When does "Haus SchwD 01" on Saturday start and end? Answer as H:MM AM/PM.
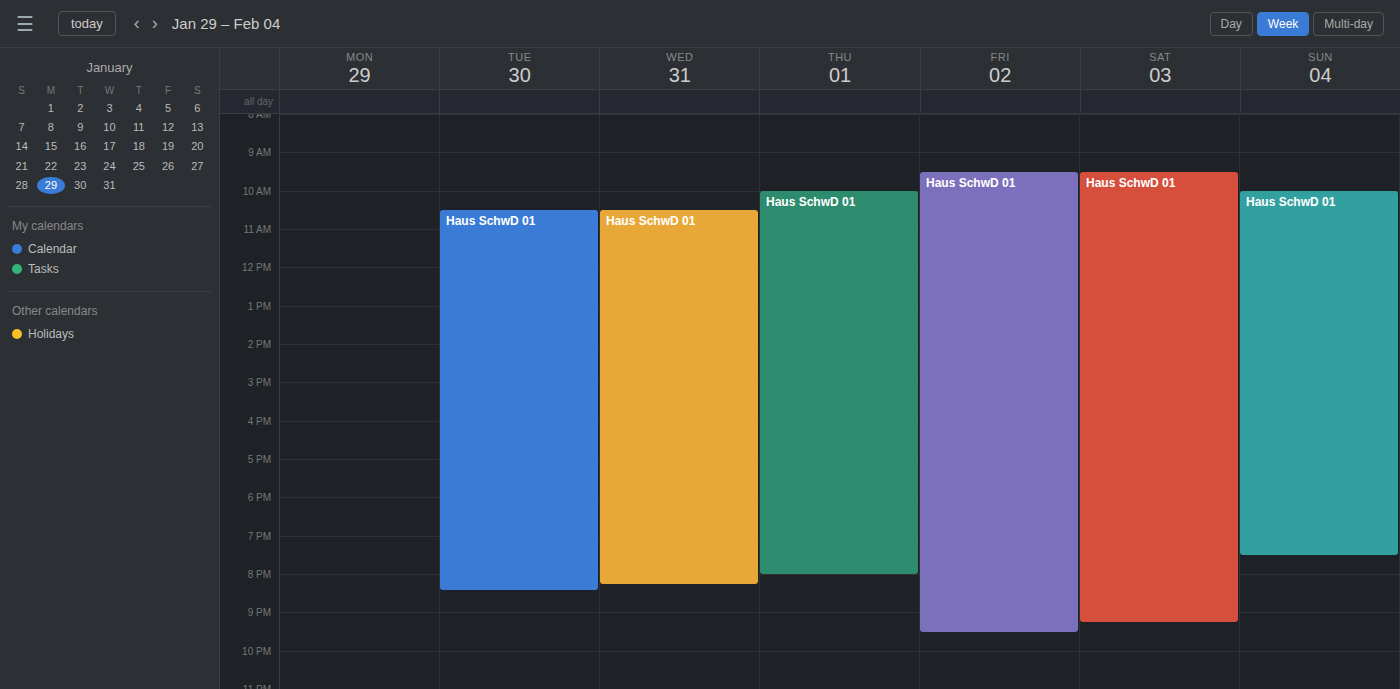
9:30 AM to 9:15 PM